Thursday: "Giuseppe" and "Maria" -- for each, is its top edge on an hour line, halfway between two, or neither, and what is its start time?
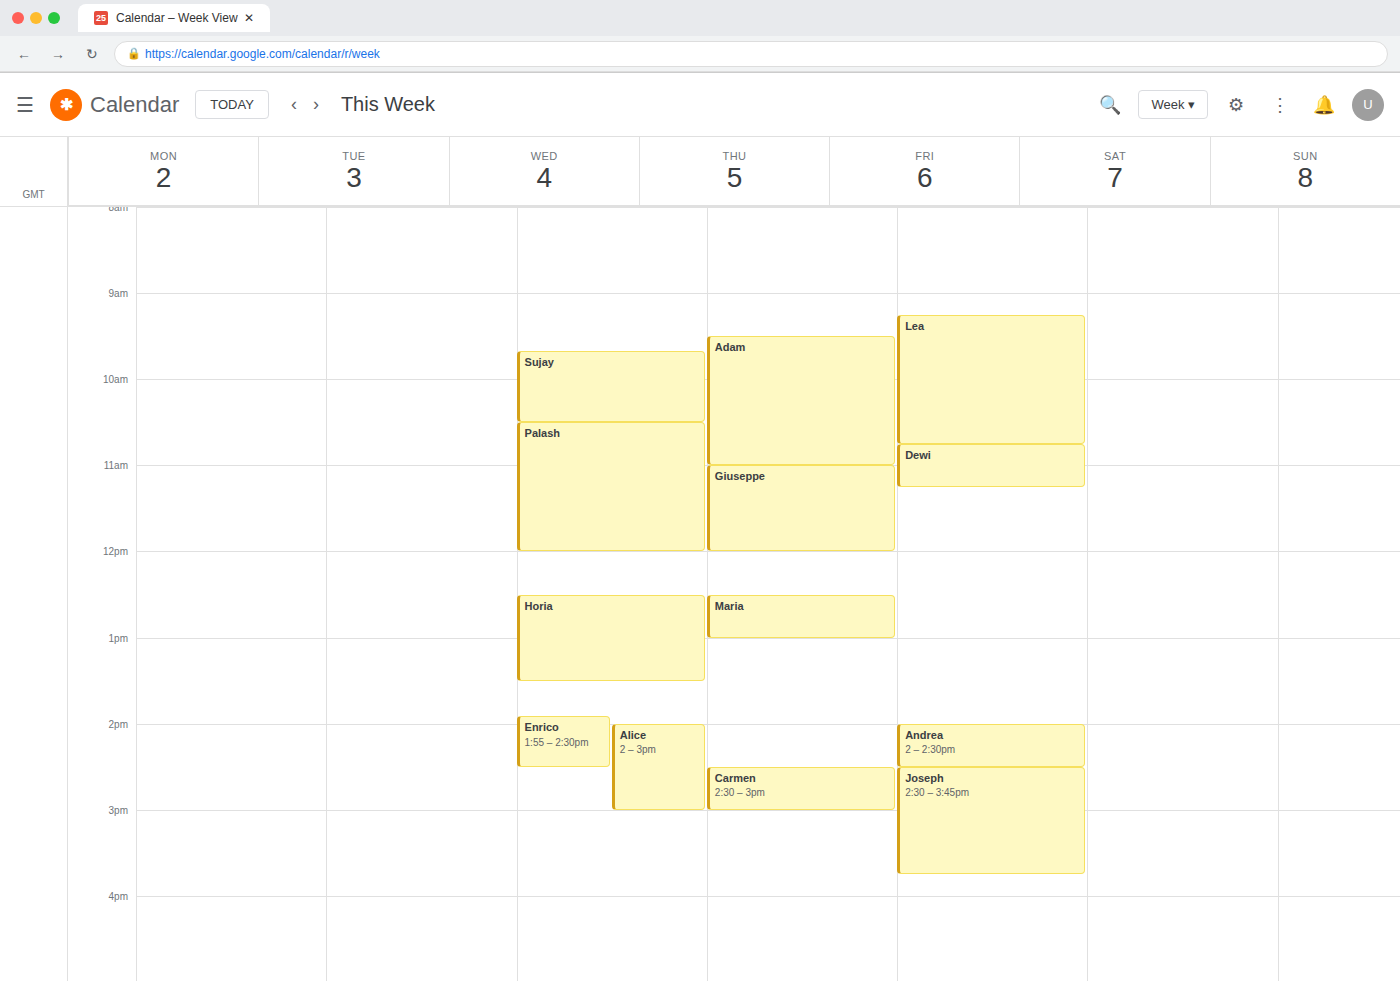
"Giuseppe": 11:00 AM, exactly on the 11 AM line. "Maria": 12:30 PM, halfway between the 12 PM and 1 PM lines.